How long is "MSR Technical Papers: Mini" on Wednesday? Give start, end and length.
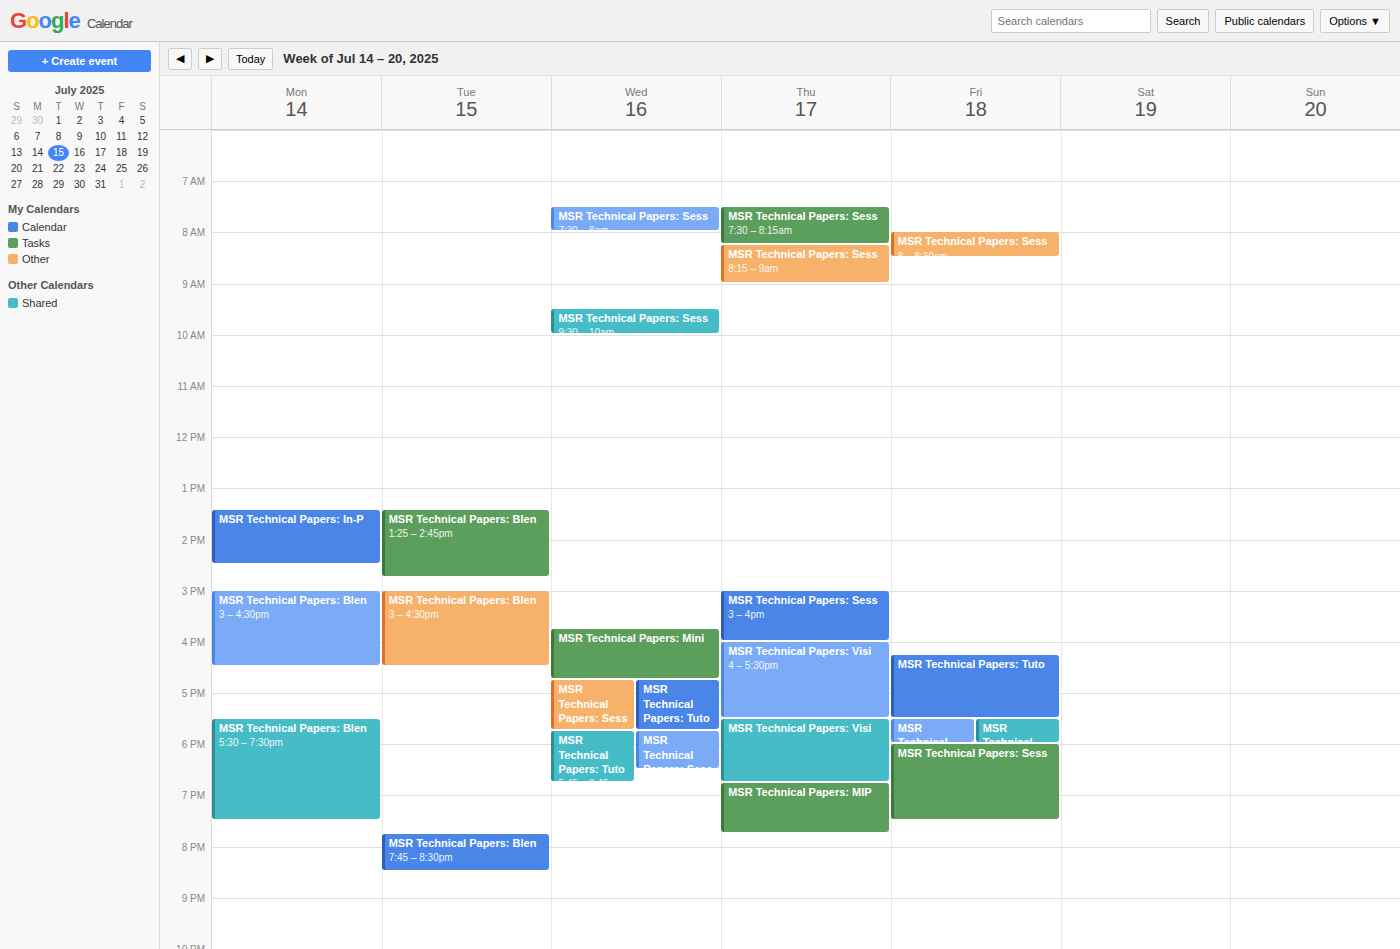
3:45 PM to 4:45 PM, 1 hour